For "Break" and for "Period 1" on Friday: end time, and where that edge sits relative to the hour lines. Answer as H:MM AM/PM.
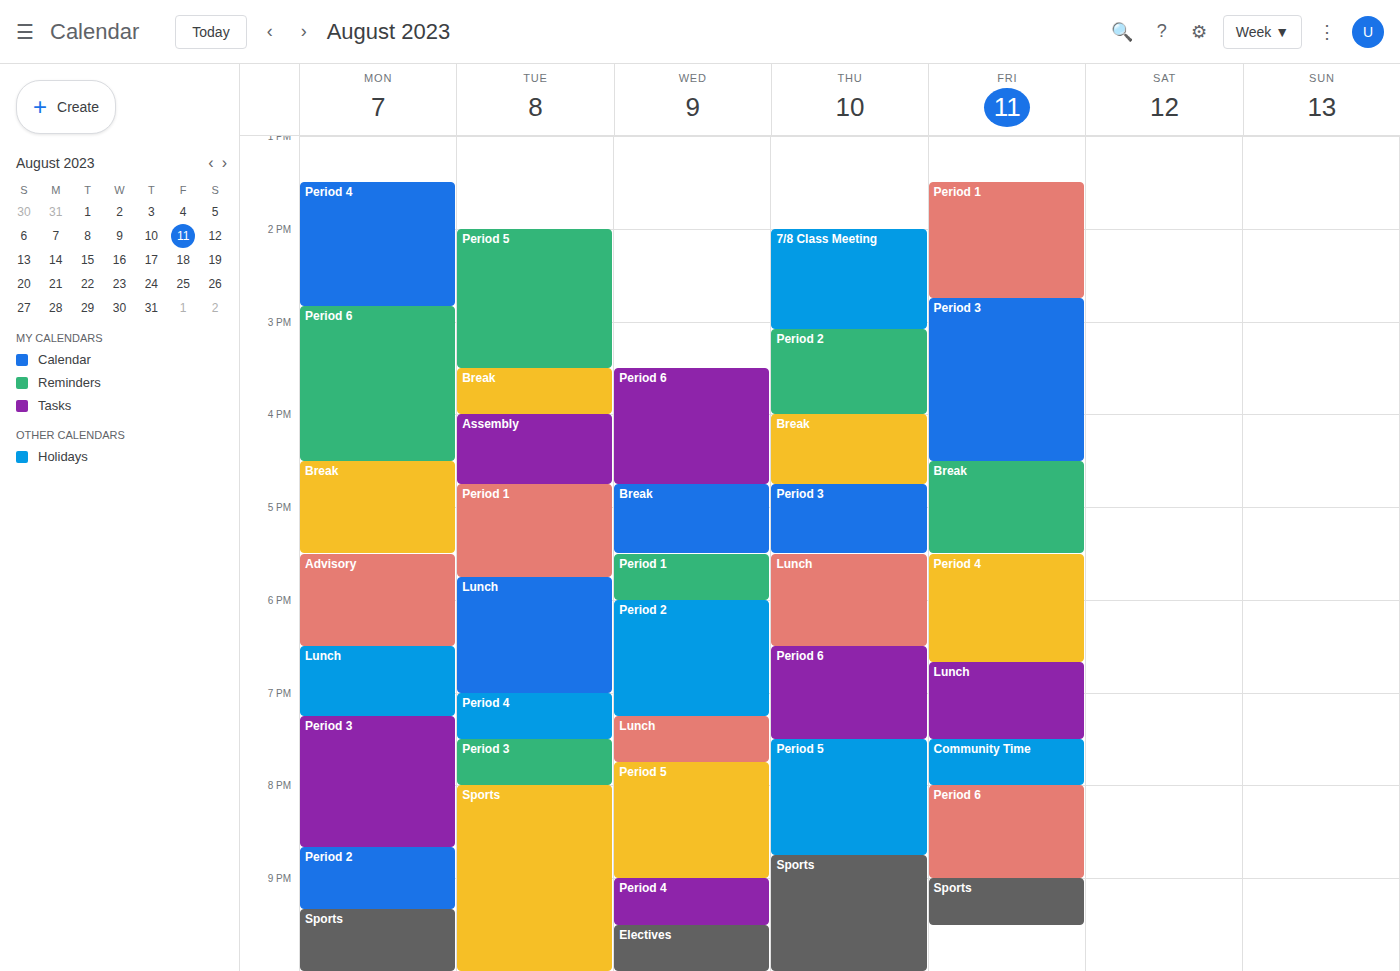
"Break": 5:30 PM, halfway between the 5 PM and 6 PM lines. "Period 1": 2:45 PM, neither: three quarters of the way from the 2 PM line to the 3 PM line.